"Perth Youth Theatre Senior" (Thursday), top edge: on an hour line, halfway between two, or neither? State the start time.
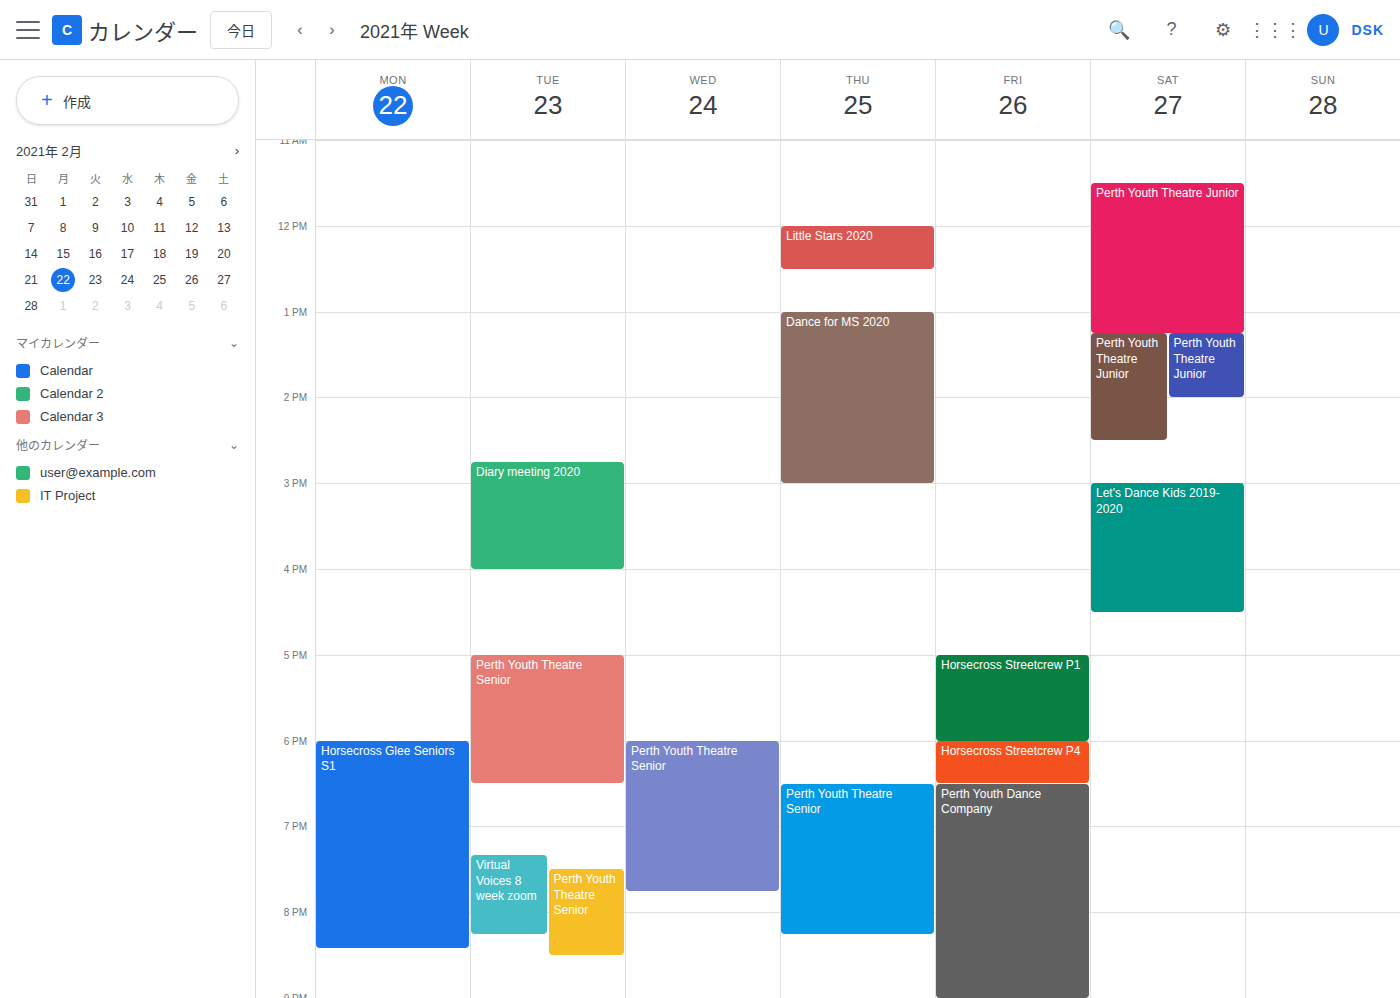
6:30 PM -- halfway between the 6 PM and 7 PM lines.